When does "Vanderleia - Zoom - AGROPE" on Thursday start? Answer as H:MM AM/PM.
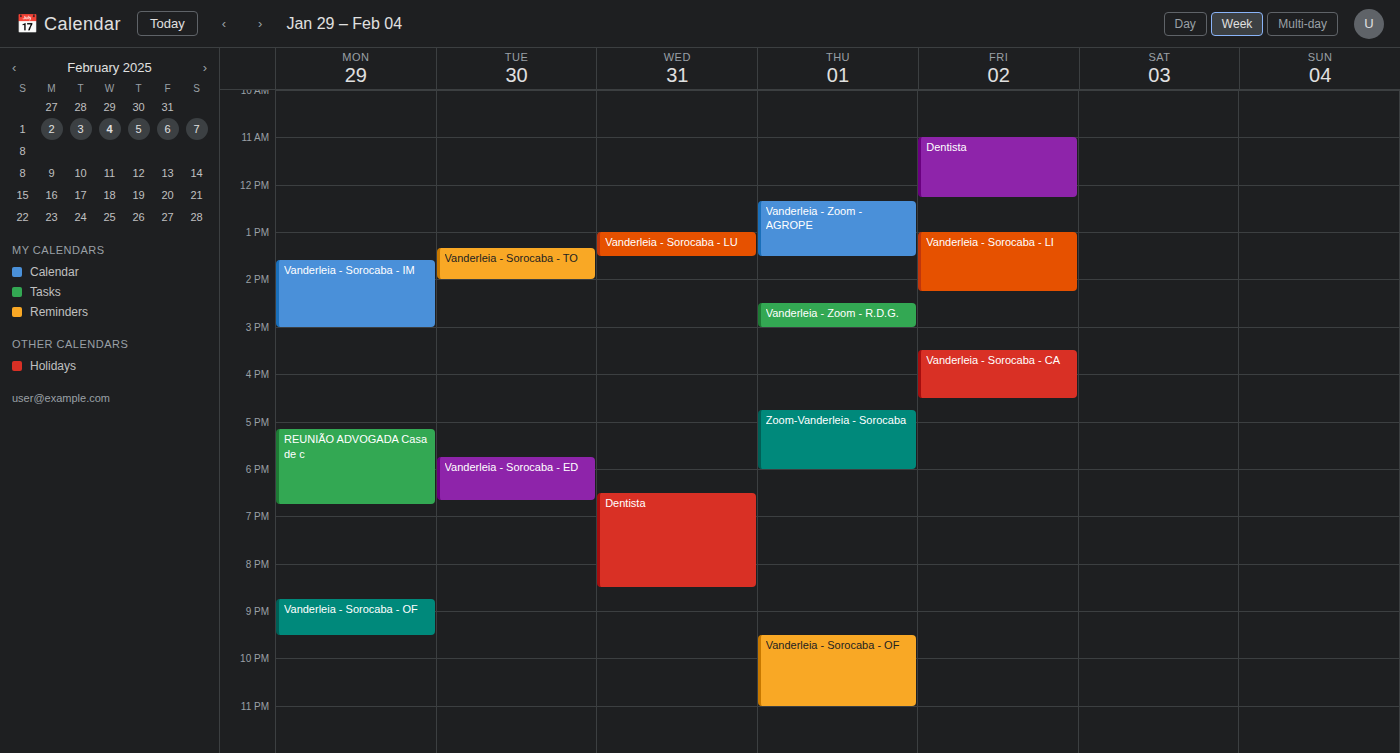
12:20 PM